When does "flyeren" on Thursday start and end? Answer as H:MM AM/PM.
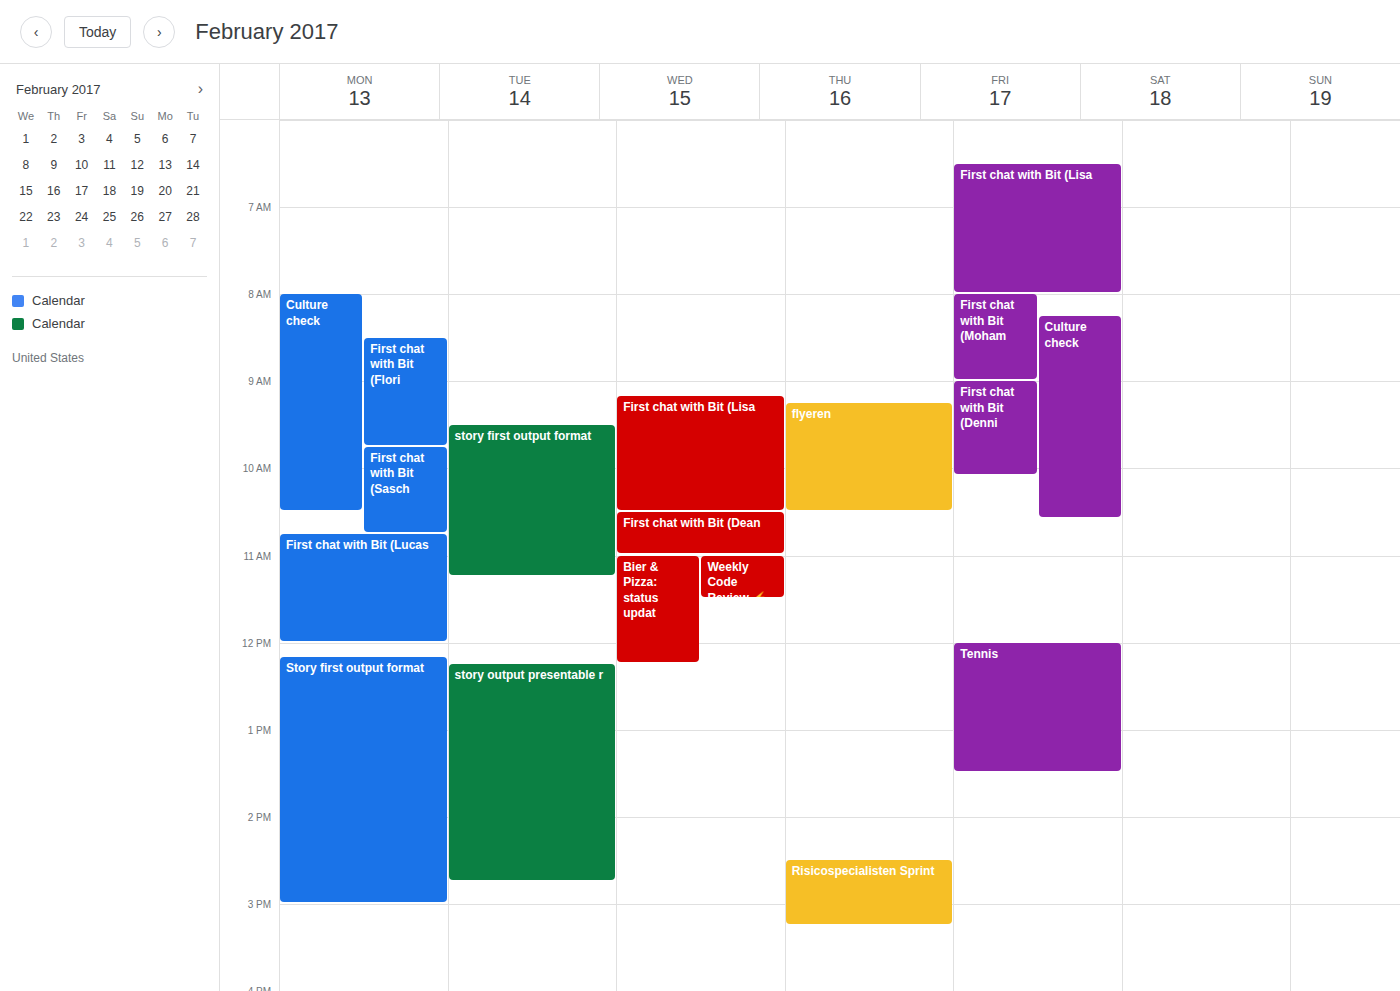
9:15 AM to 10:30 AM